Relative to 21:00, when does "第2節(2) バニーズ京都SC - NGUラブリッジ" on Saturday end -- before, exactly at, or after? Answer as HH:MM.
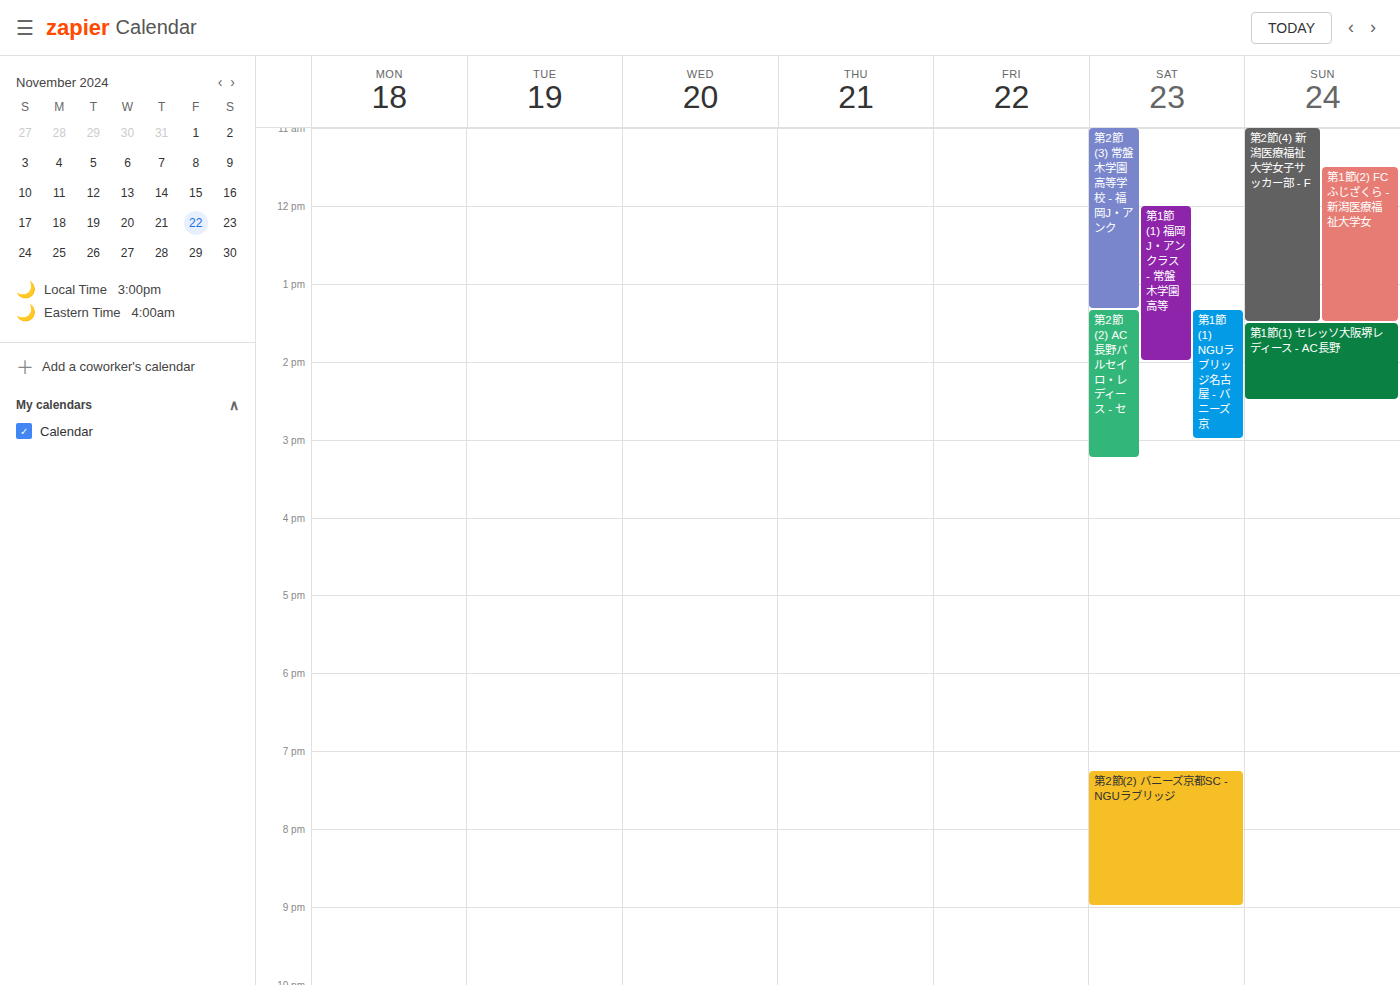
21:00 -- exactly at 21:00, on the 21:00 line.